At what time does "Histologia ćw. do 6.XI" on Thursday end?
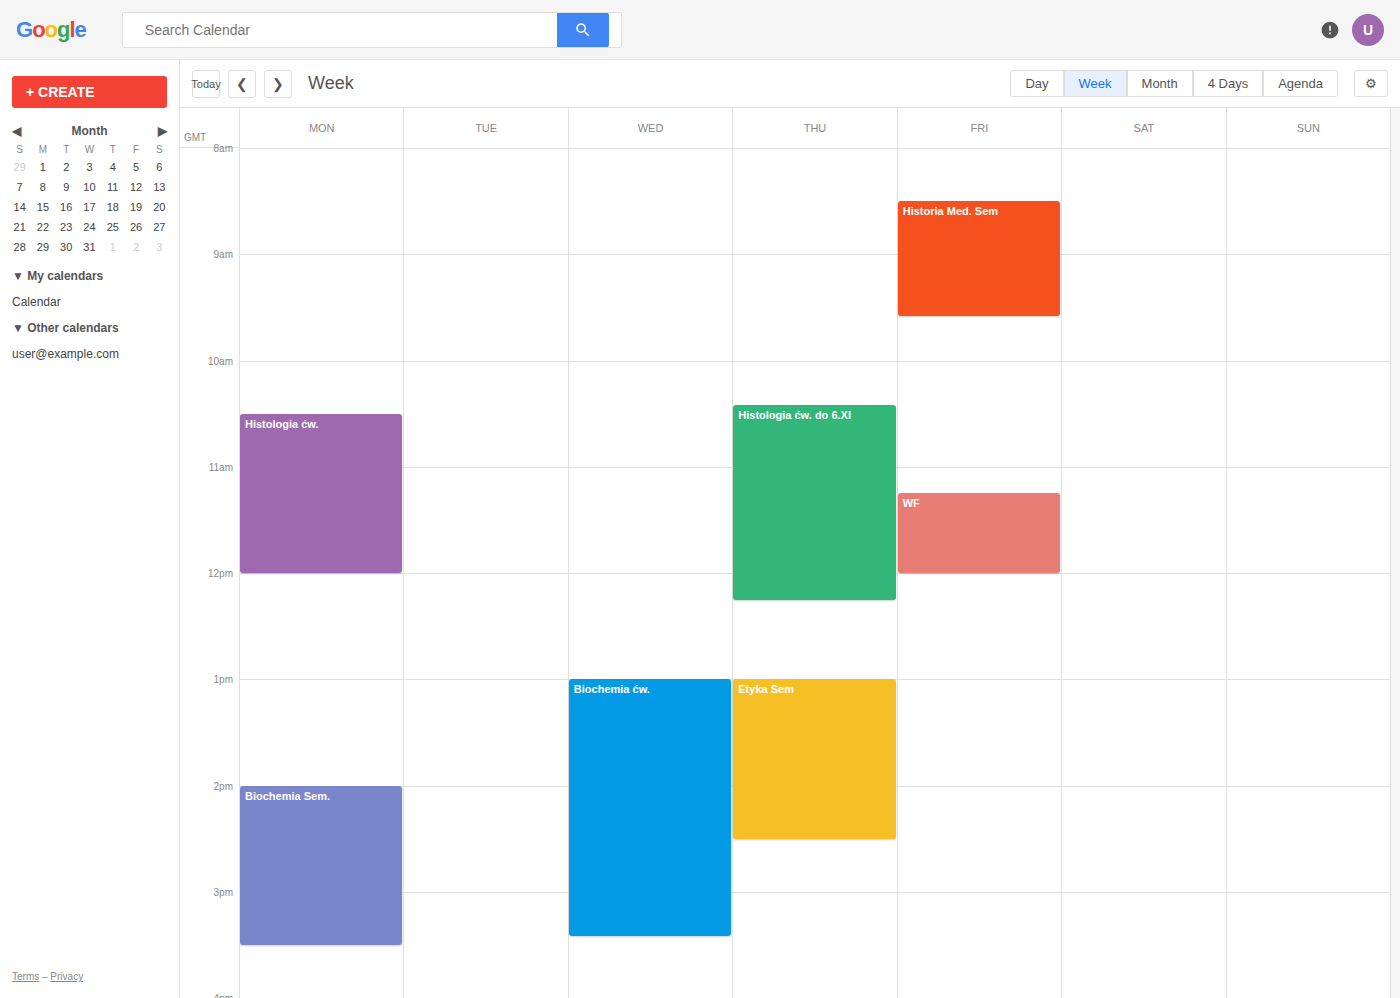
12:15 PM